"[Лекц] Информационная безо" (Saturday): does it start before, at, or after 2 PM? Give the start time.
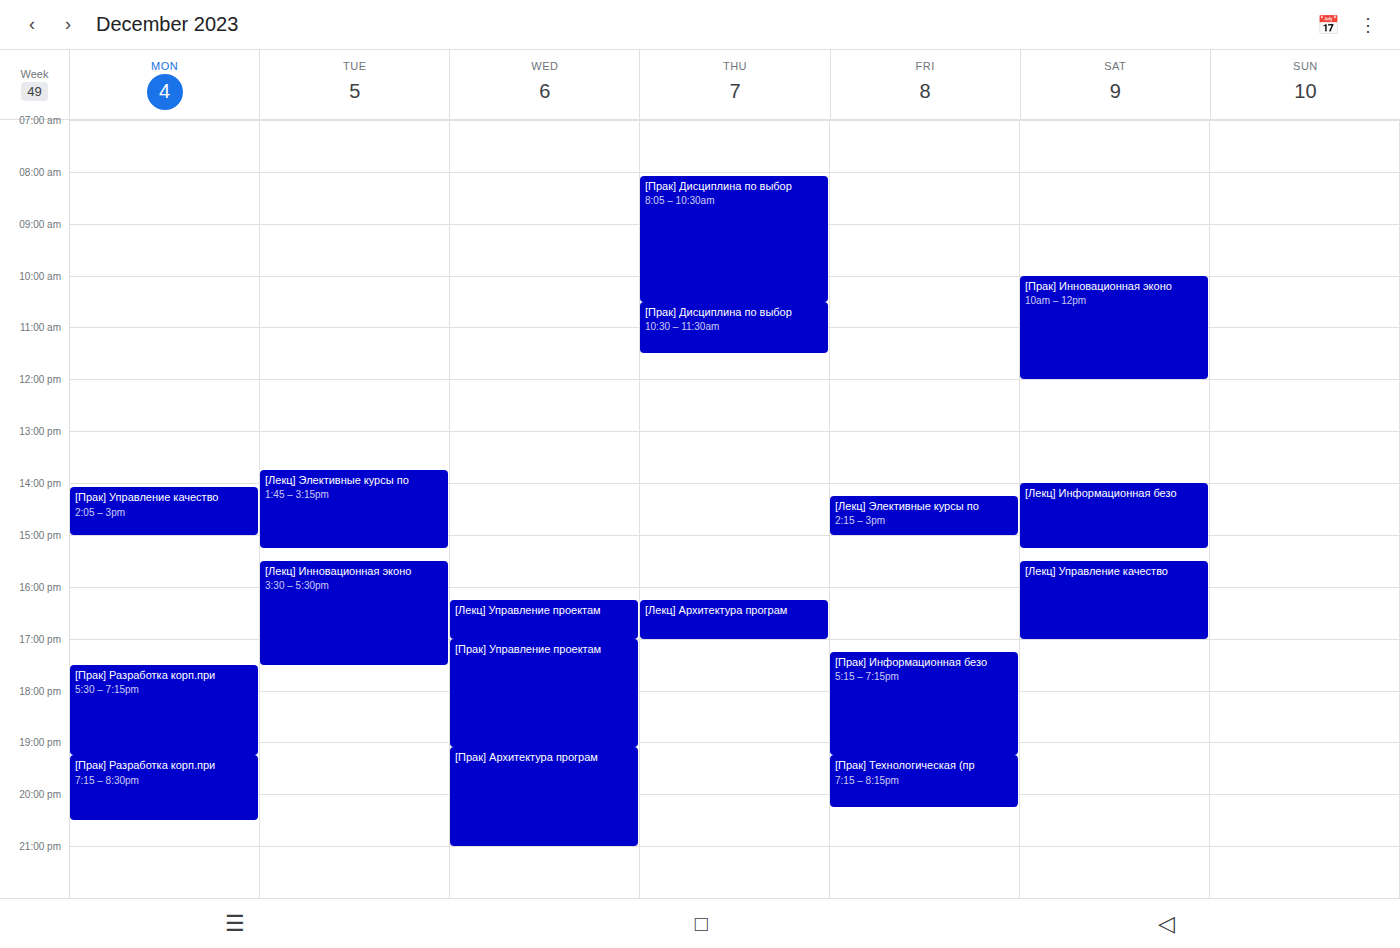
2:00 PM -- exactly at 2 PM, on the 2 PM line.